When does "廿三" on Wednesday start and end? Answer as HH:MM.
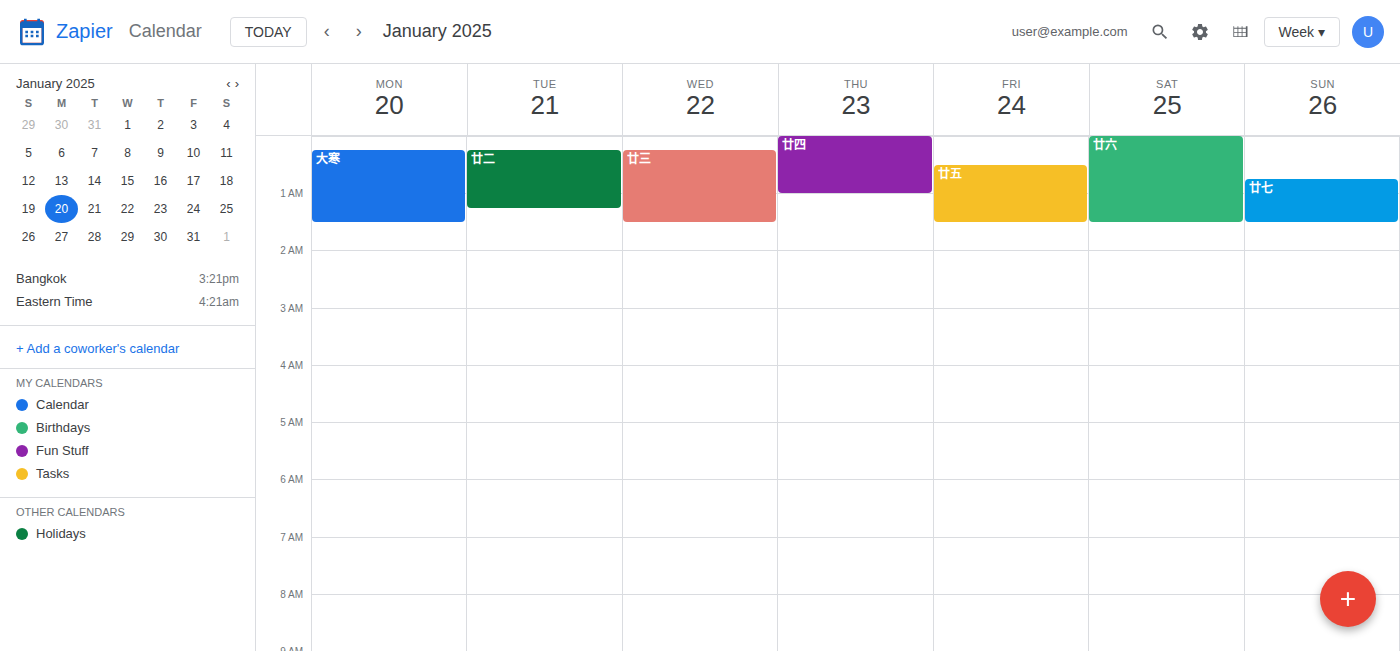
00:15 to 01:30